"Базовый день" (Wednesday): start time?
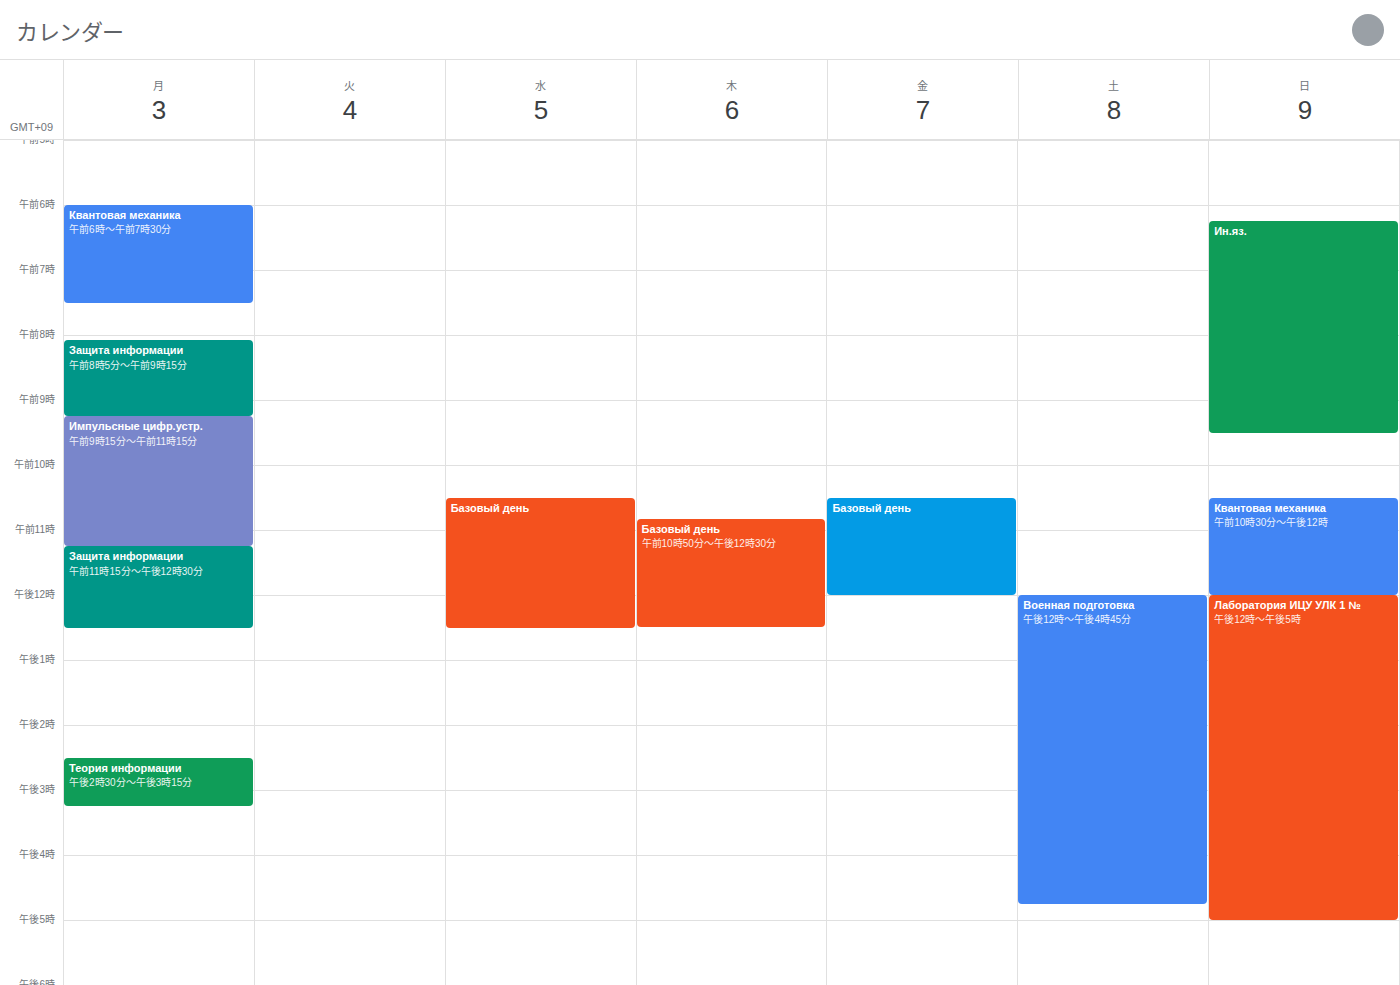
10:30 AM